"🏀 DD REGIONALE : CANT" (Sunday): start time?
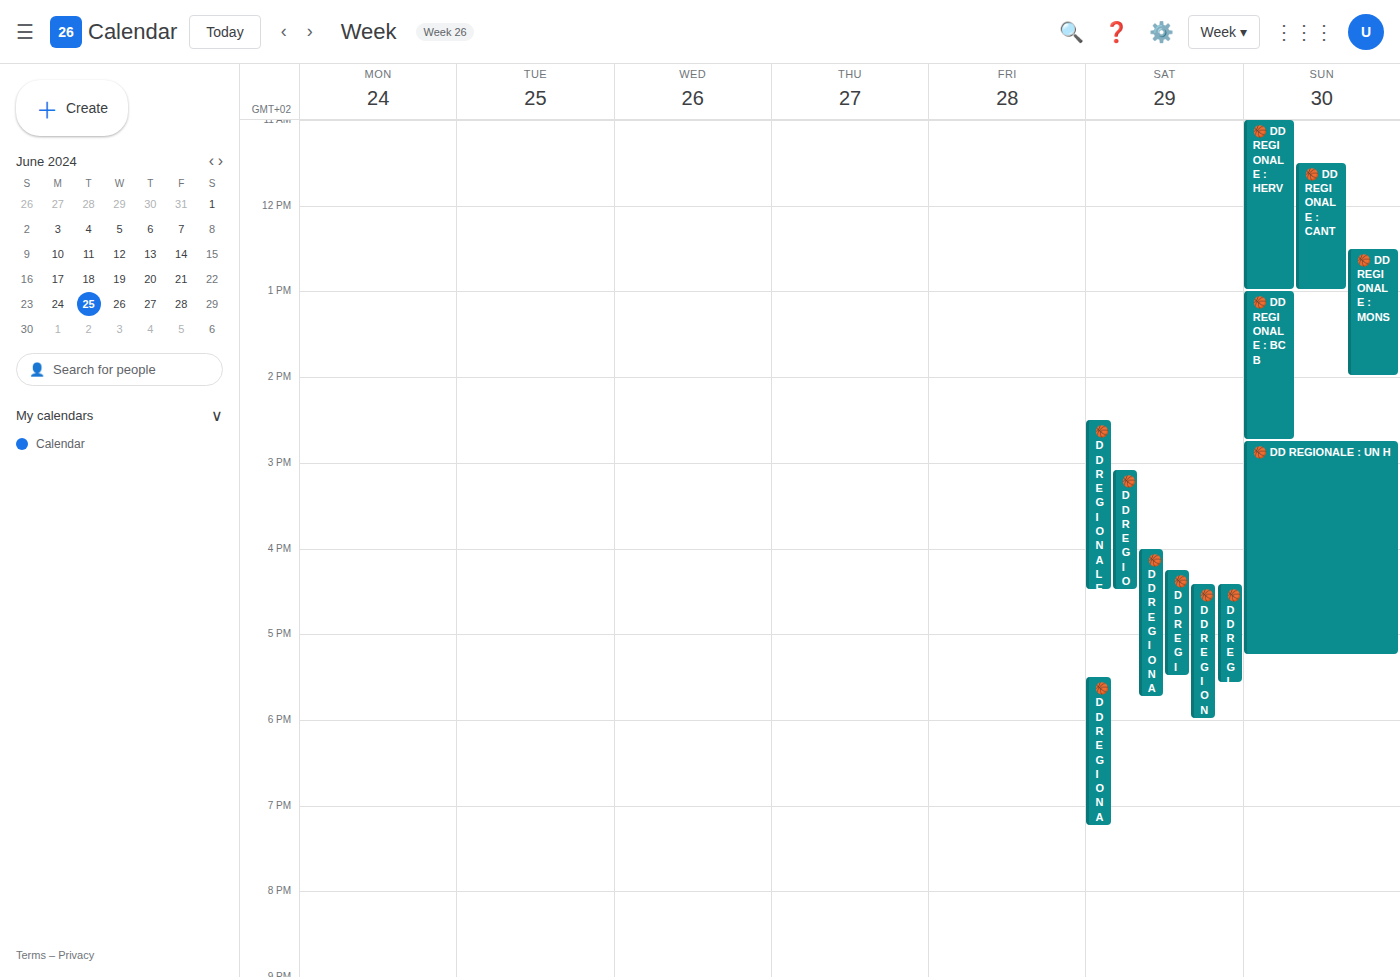
11:30 AM